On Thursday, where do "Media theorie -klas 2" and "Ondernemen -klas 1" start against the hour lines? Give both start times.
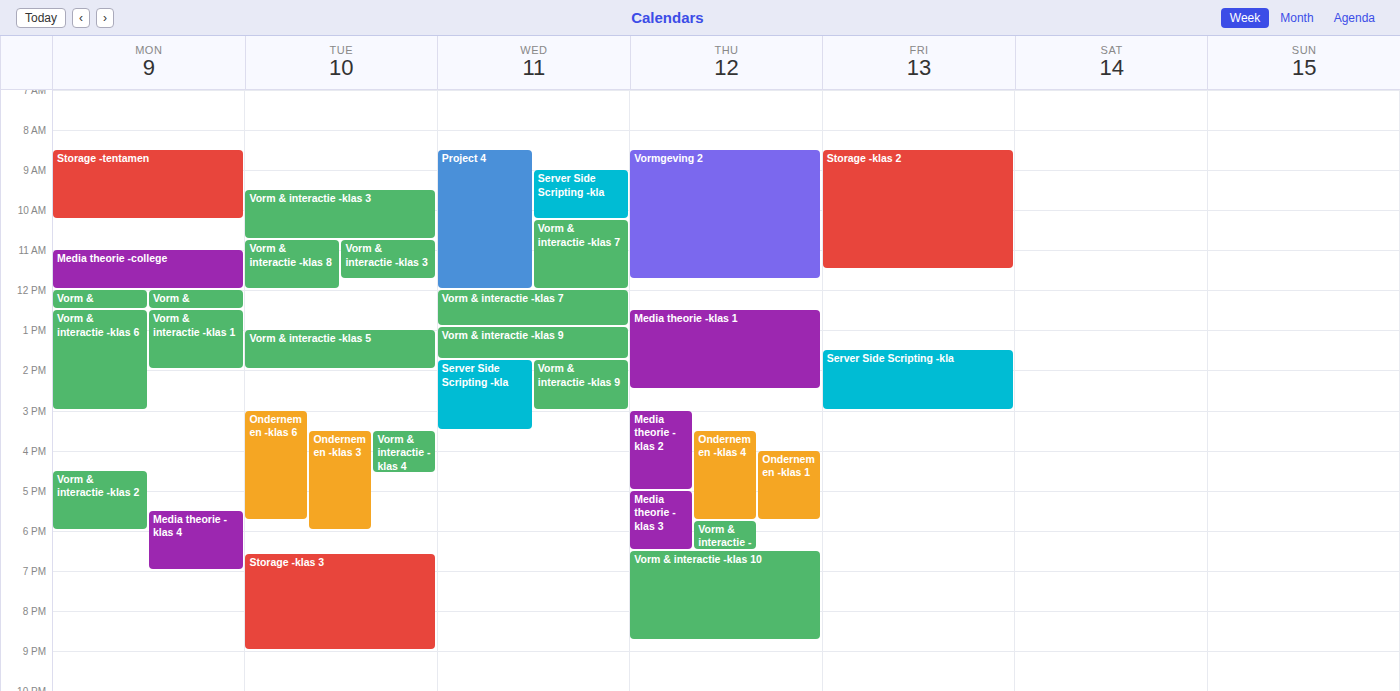
"Media theorie -klas 2": 3:00 PM, exactly on the 3 PM line. "Ondernemen -klas 1": 4:00 PM, exactly on the 4 PM line.